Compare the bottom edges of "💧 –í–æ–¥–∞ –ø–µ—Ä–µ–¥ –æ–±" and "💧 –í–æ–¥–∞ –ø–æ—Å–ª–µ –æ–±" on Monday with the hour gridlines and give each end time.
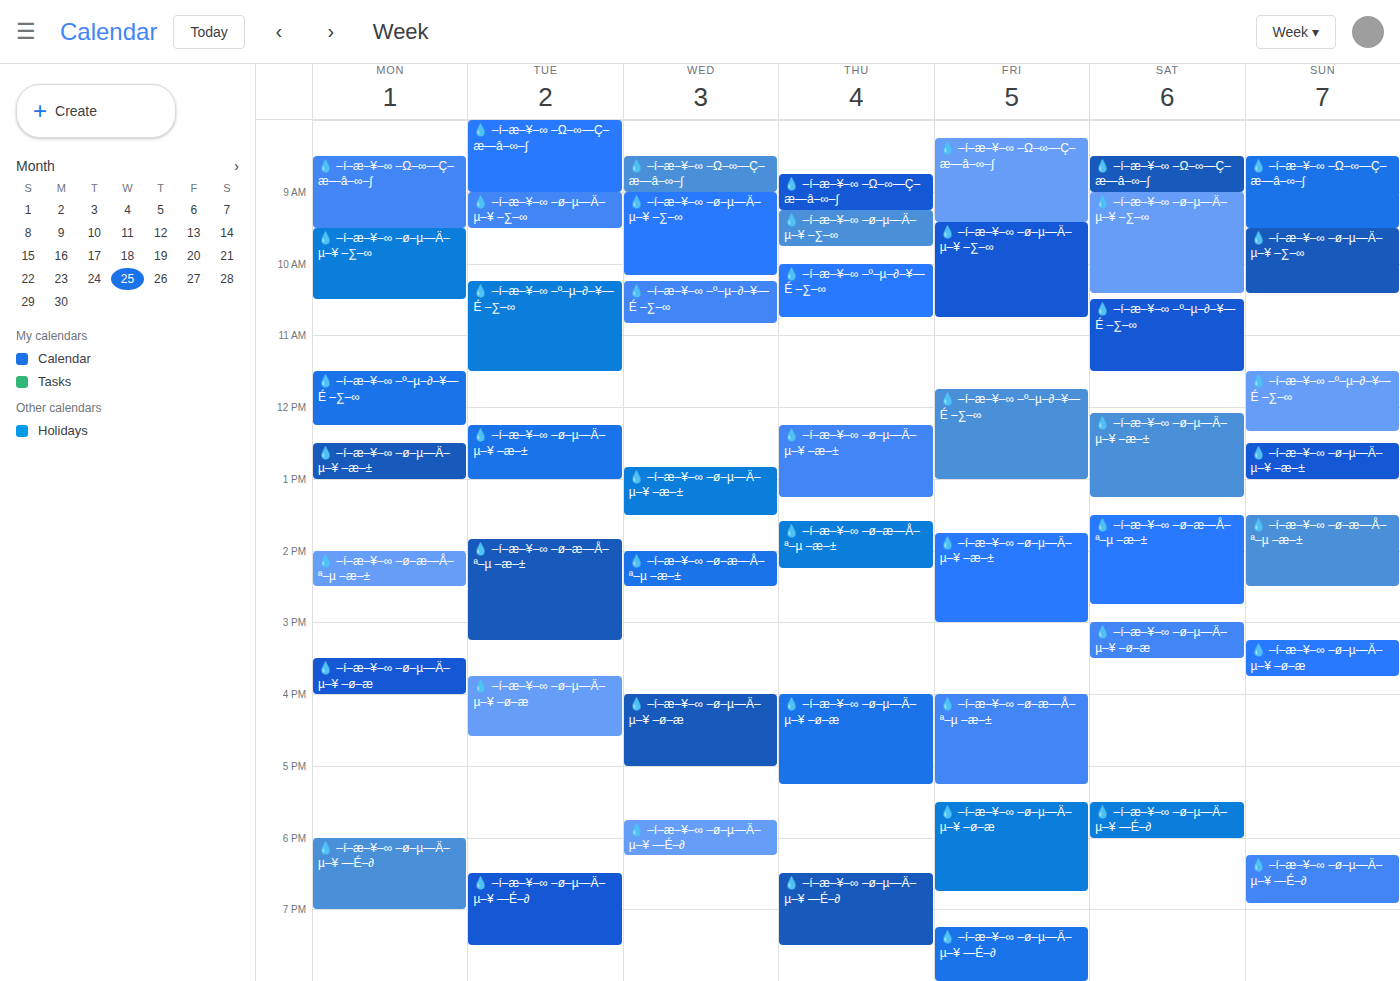
"💧 –í–æ–¥–∞ –ø–µ—Ä–µ–¥ –æ–±": 1:00 PM, exactly on the 1 PM line. "💧 –í–æ–¥–∞ –ø–æ—Å–ª–µ –æ–±": 2:30 PM, halfway between the 2 PM and 3 PM lines.